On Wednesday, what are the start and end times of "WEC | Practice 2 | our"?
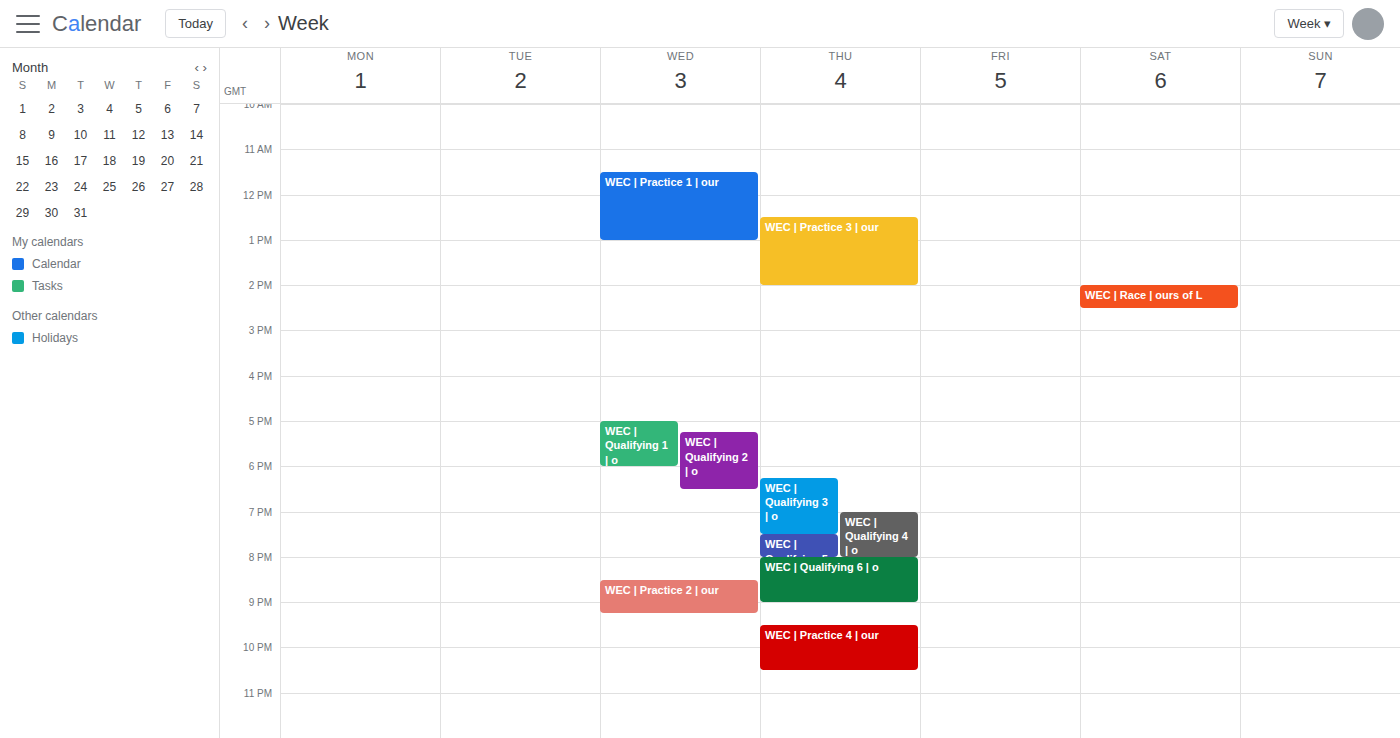
8:30 PM to 9:15 PM